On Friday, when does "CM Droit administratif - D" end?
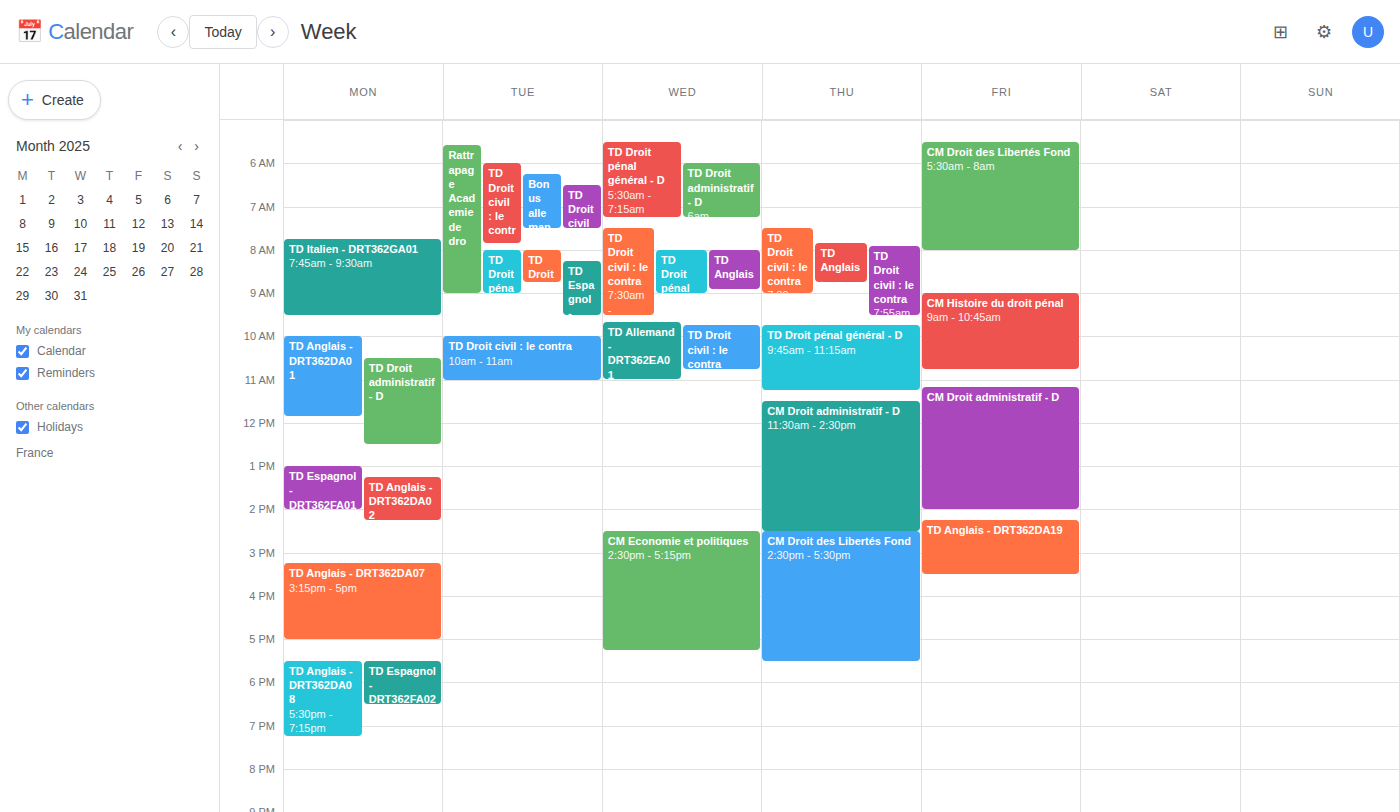
2:00 PM